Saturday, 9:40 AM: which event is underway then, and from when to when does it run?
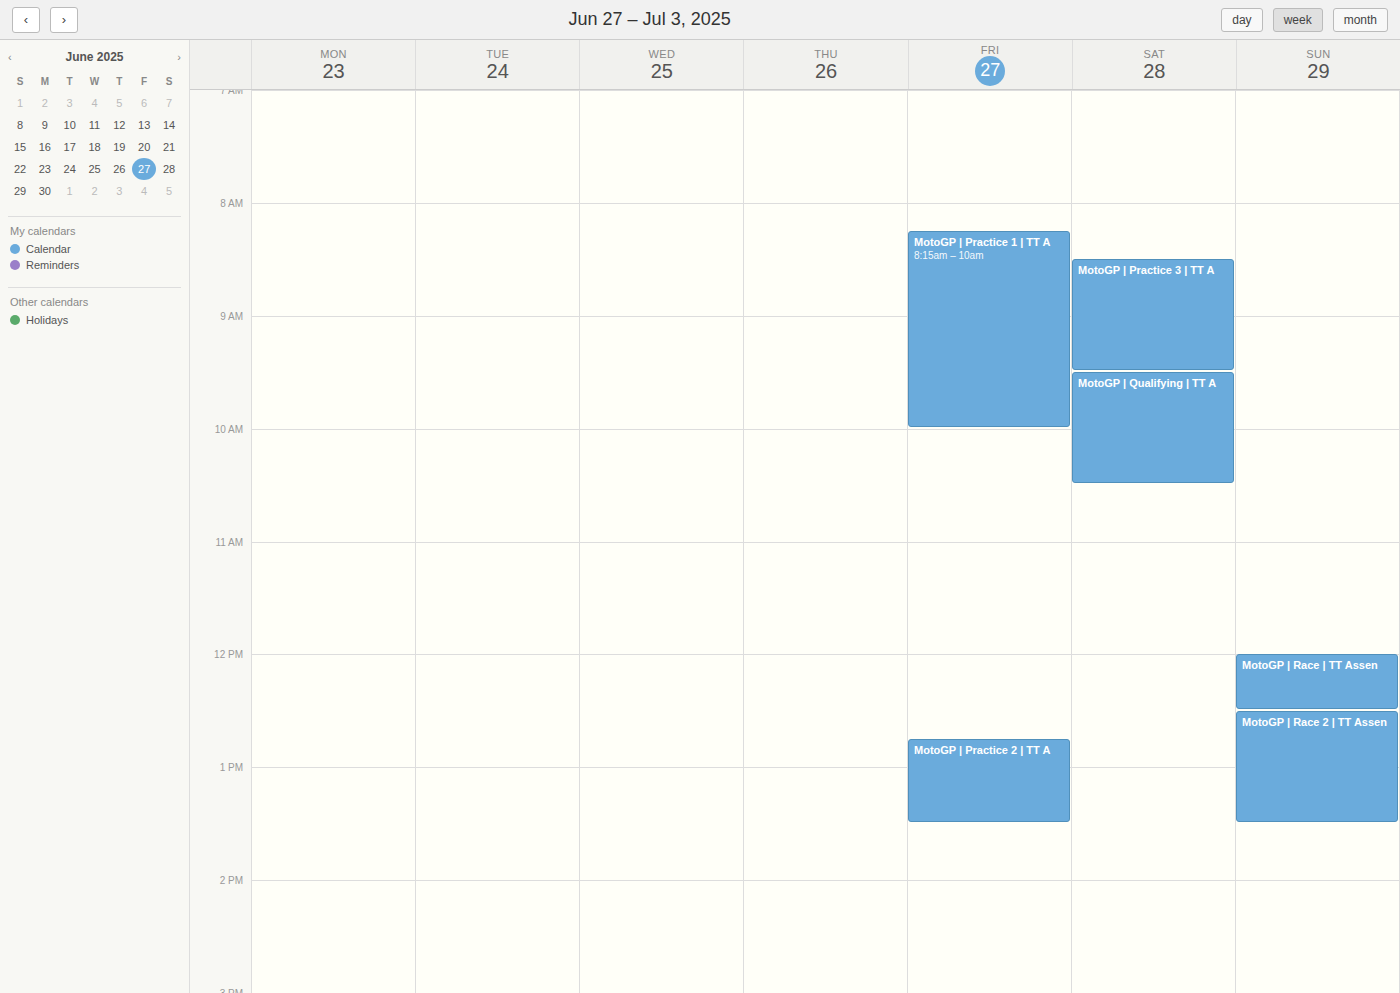
"MotoGP | Qualifying | TT A", 9:30 AM to 10:30 AM